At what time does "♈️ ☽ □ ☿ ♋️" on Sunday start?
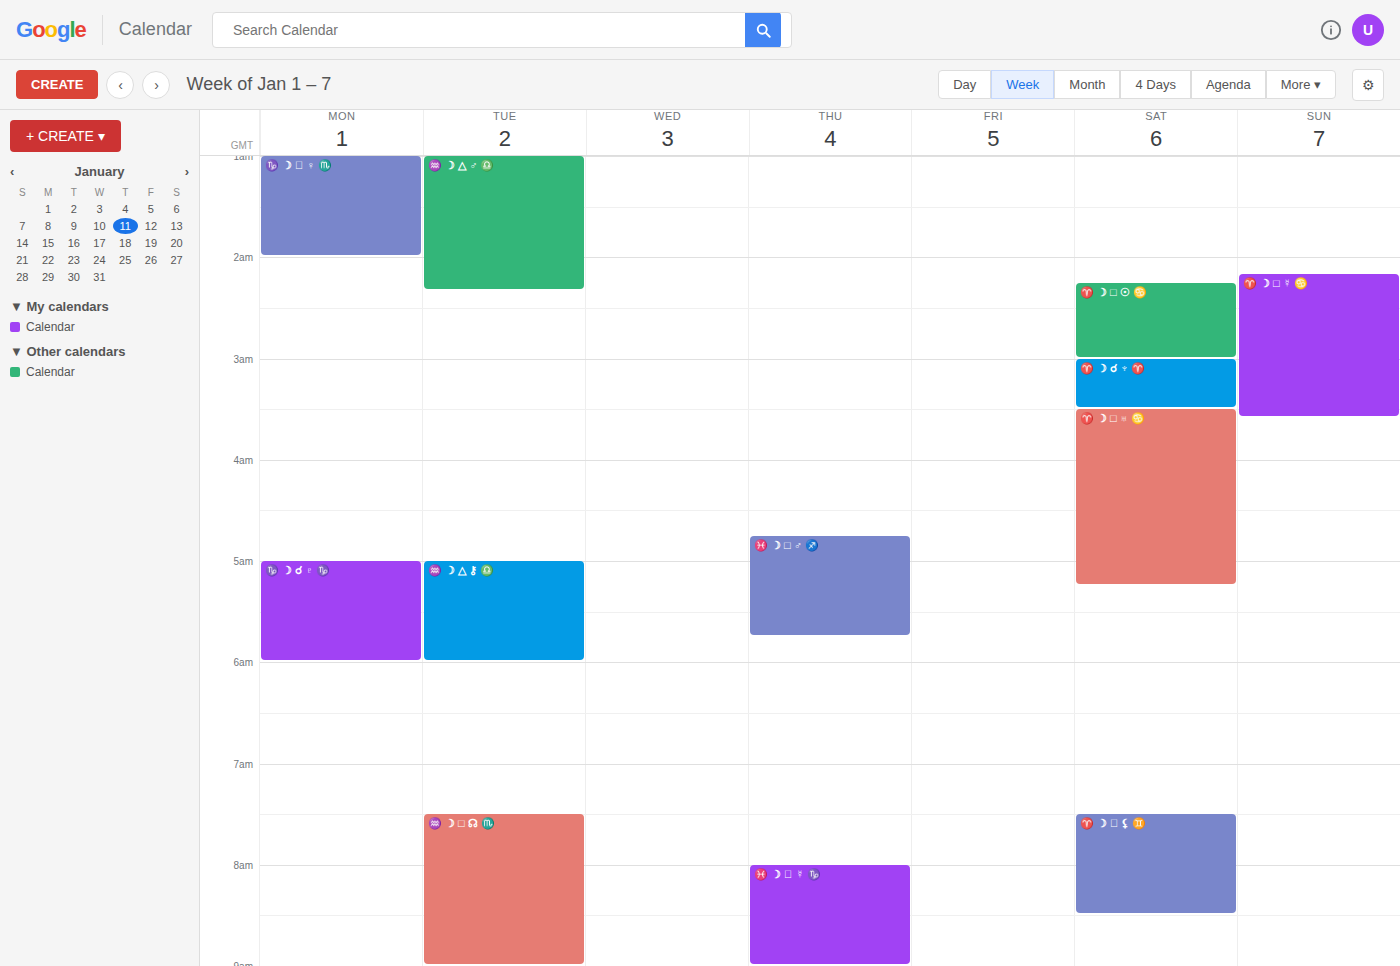
2:10 AM